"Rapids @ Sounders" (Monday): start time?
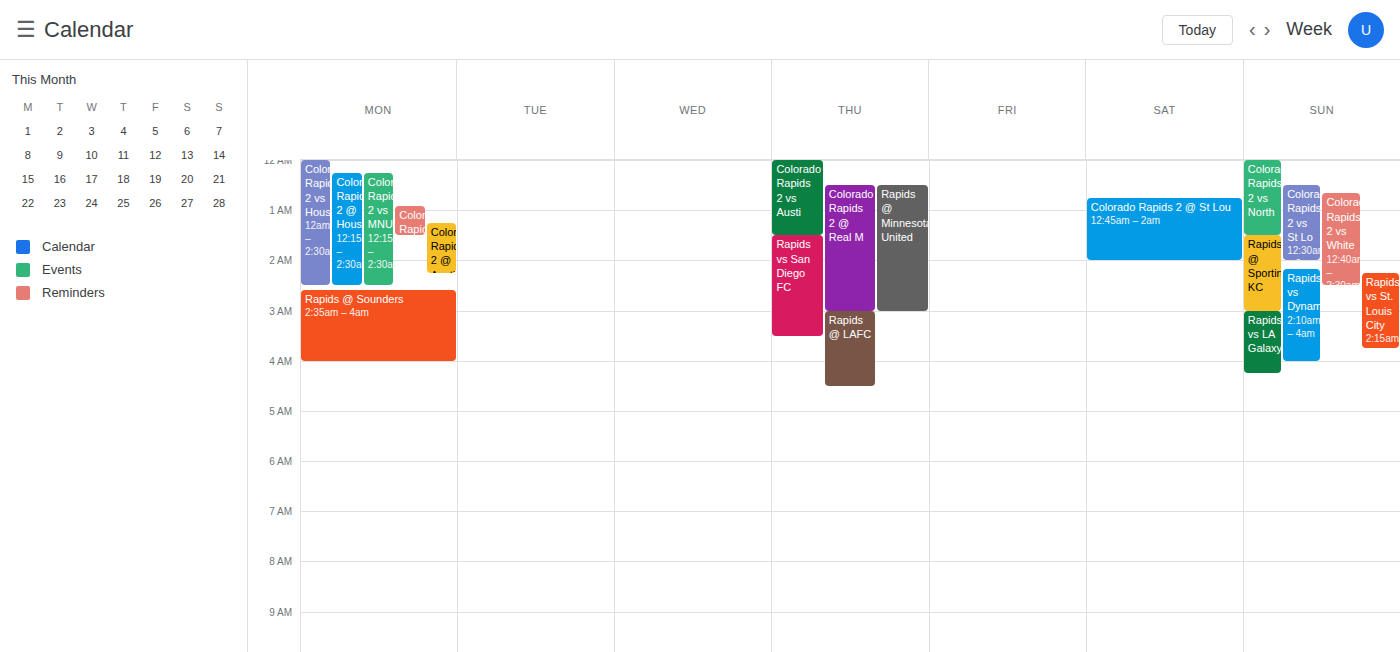
2:35 AM